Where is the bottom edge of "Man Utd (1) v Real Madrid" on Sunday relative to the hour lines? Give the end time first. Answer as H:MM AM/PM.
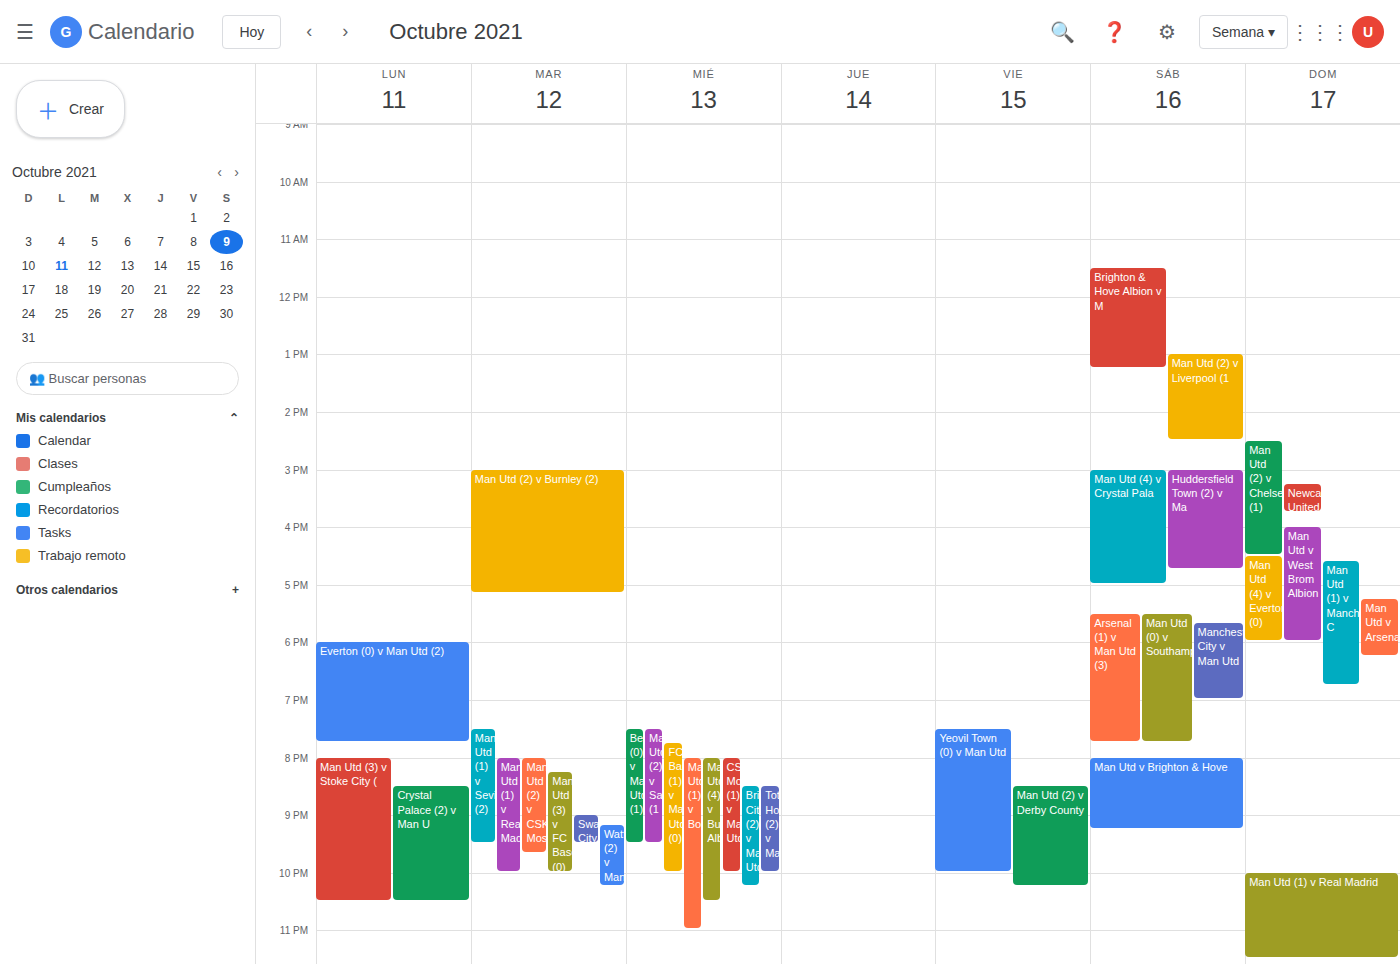
11:30 PM -- halfway between the 11 PM and 12 AM lines.